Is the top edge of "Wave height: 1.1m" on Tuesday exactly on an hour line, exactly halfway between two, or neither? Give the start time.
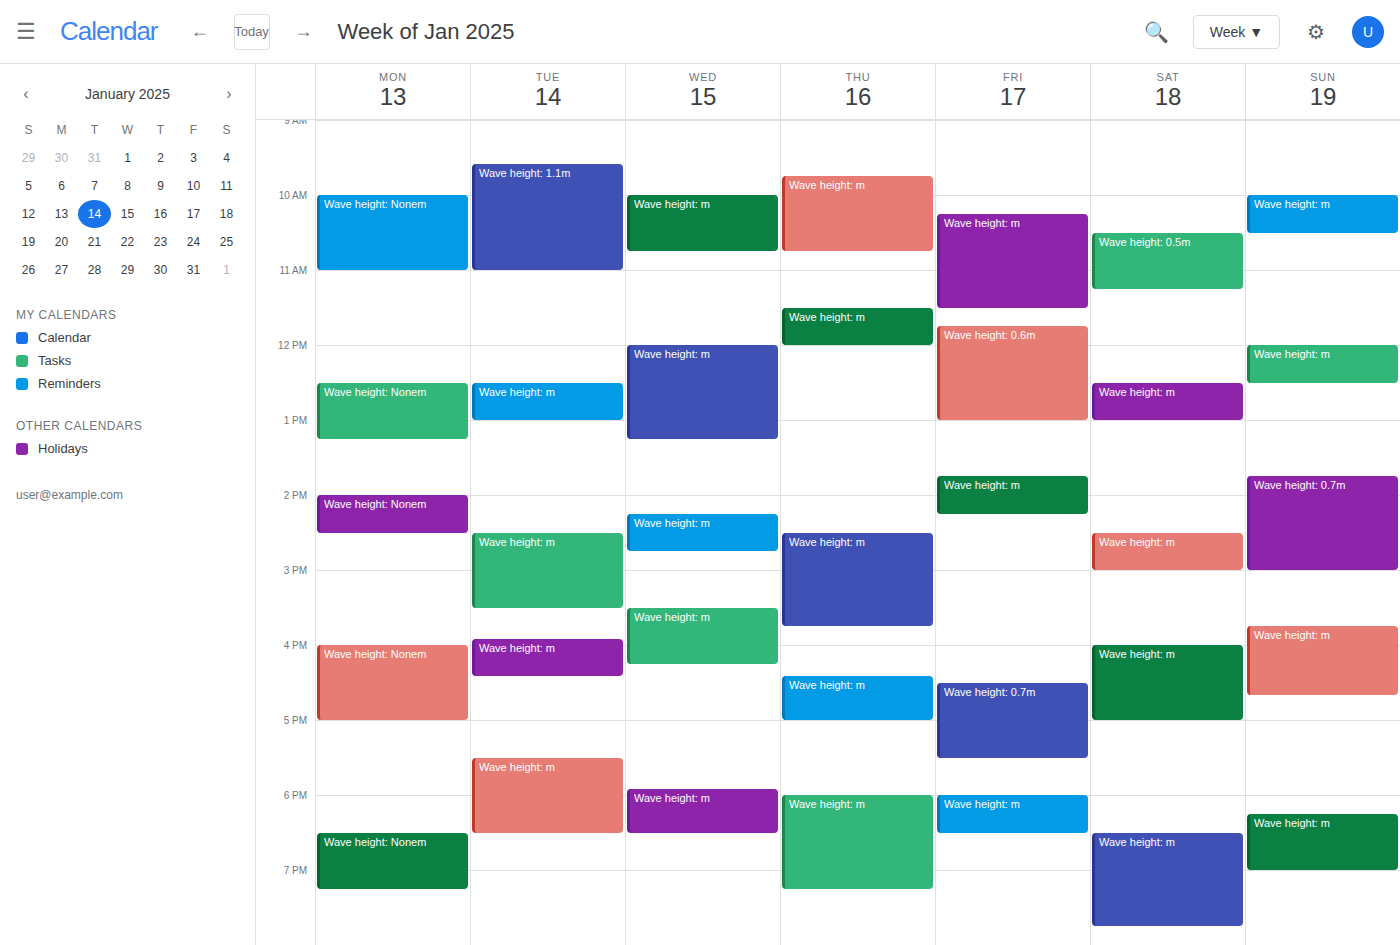
9:35 AM -- neither: 35 minutes below the 9 AM line and 25 minutes above the 10 AM line.